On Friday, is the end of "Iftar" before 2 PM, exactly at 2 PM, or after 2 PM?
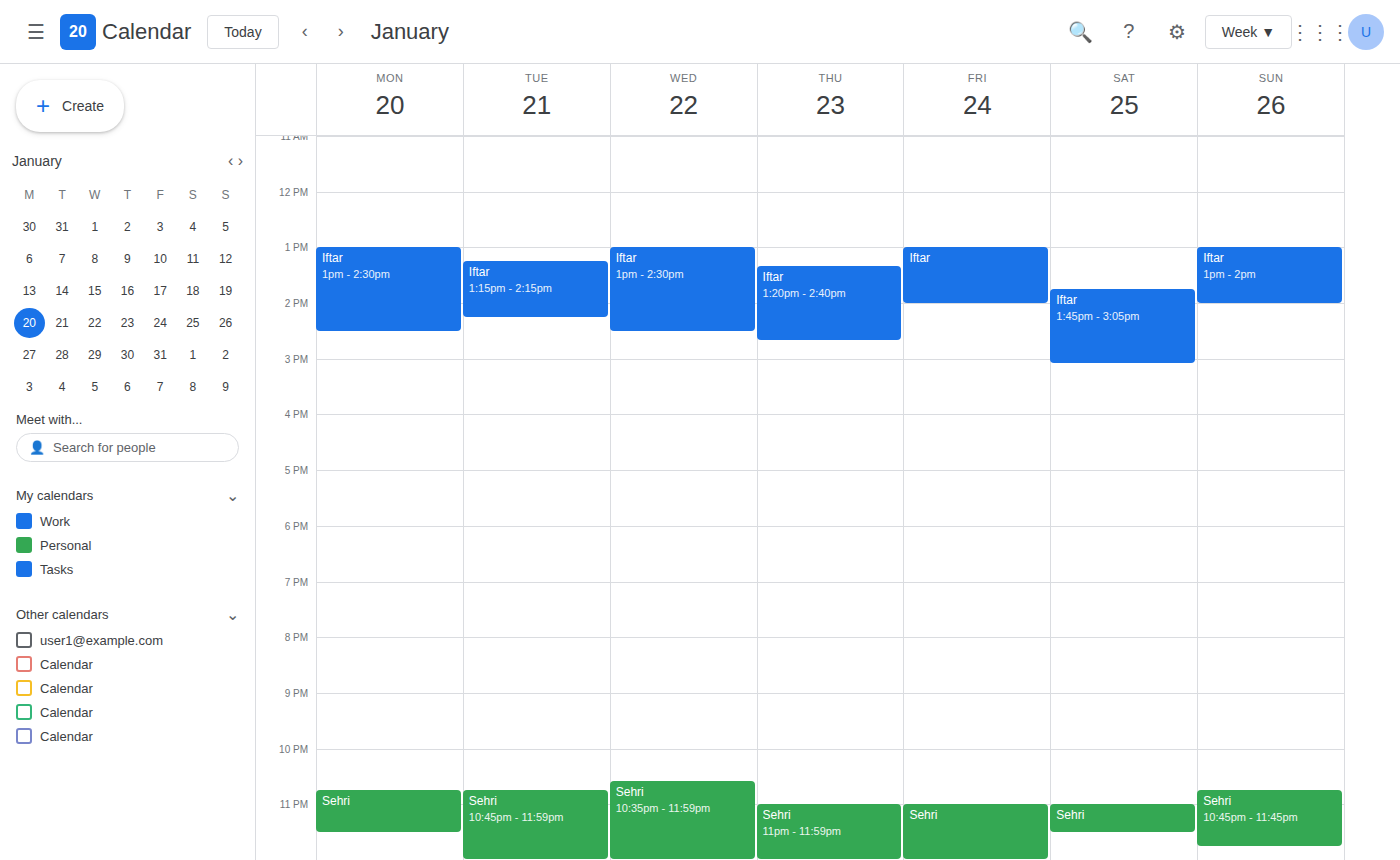
2:00 PM -- exactly at 2 PM, on the 2 PM line.